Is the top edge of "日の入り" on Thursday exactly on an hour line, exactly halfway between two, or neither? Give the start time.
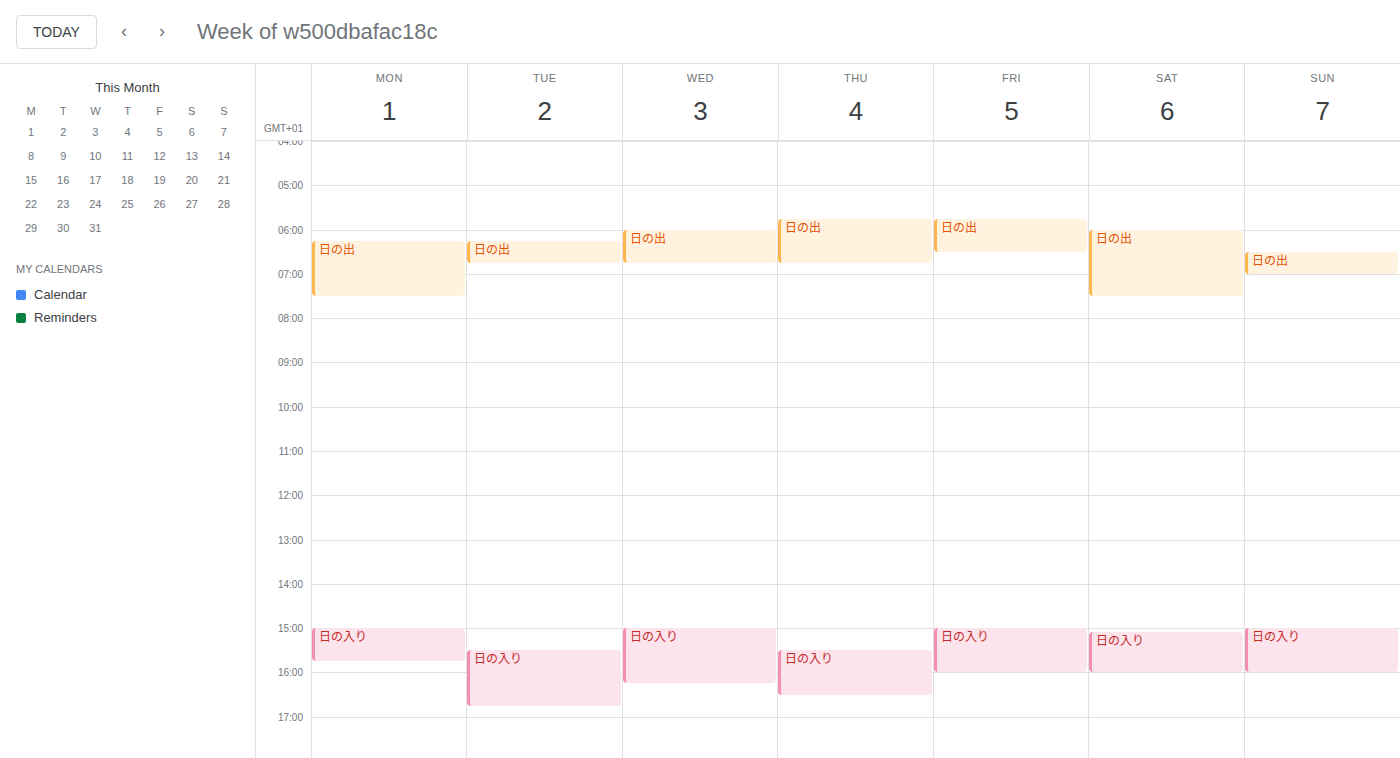
3:30 PM -- halfway between the 3 PM and 4 PM lines.